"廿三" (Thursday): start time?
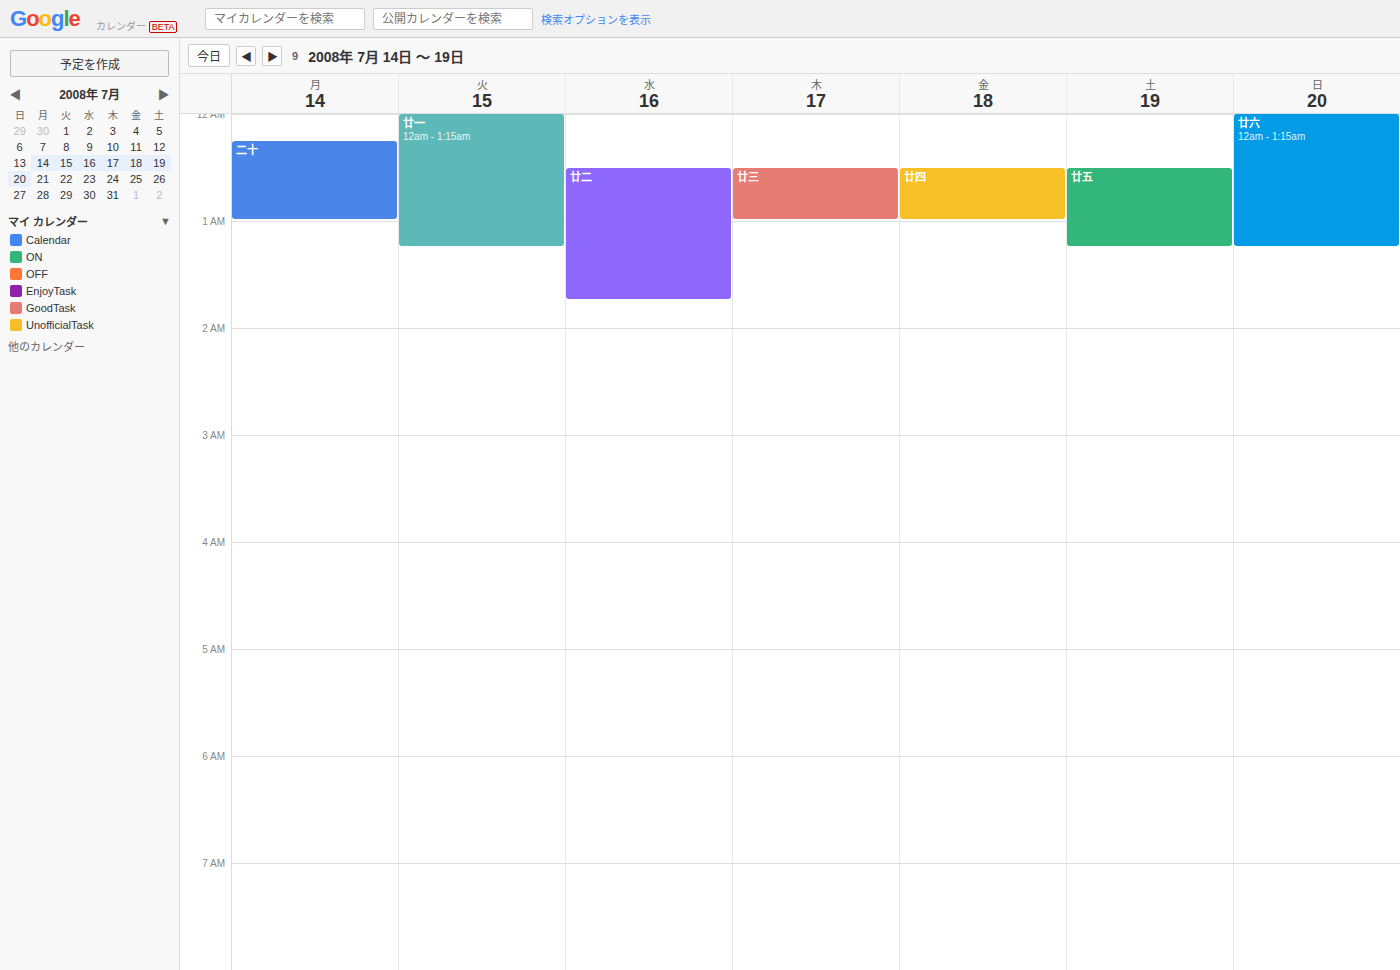
12:30 AM